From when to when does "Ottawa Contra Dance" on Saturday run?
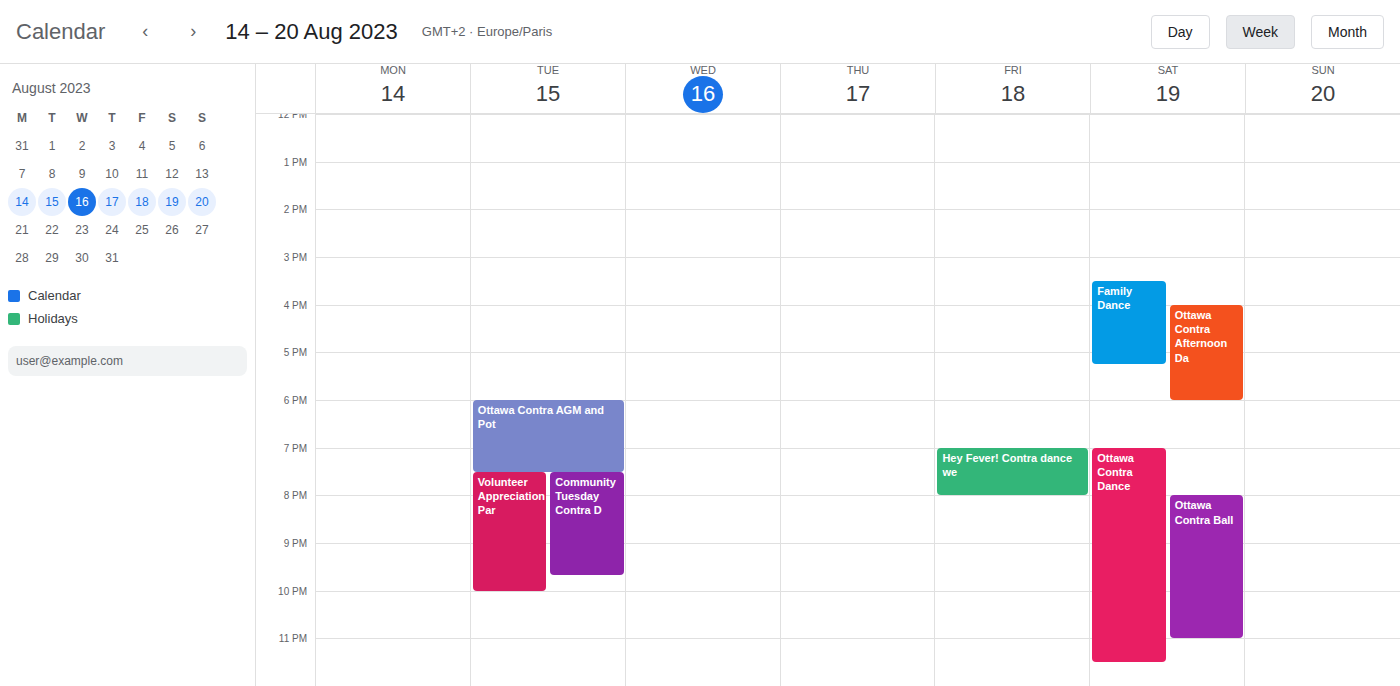
7:00 PM to 11:30 PM